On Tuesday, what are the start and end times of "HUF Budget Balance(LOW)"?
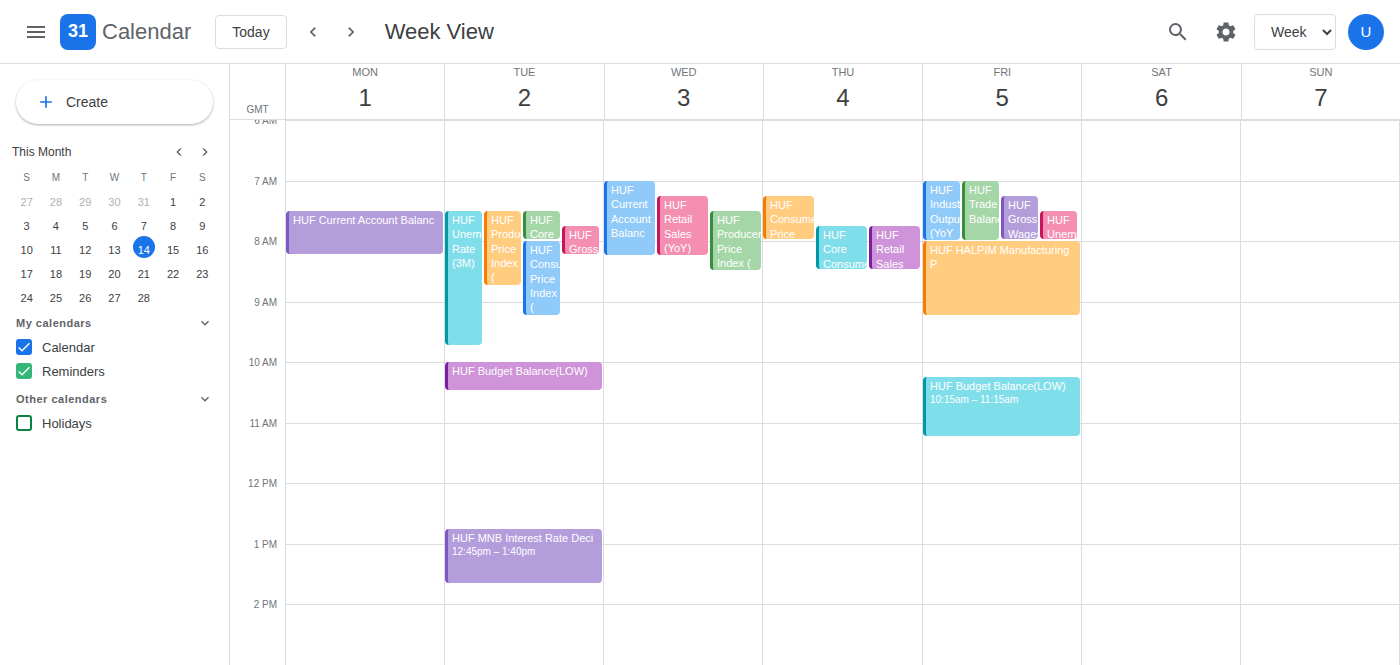
10:00 AM to 10:30 AM